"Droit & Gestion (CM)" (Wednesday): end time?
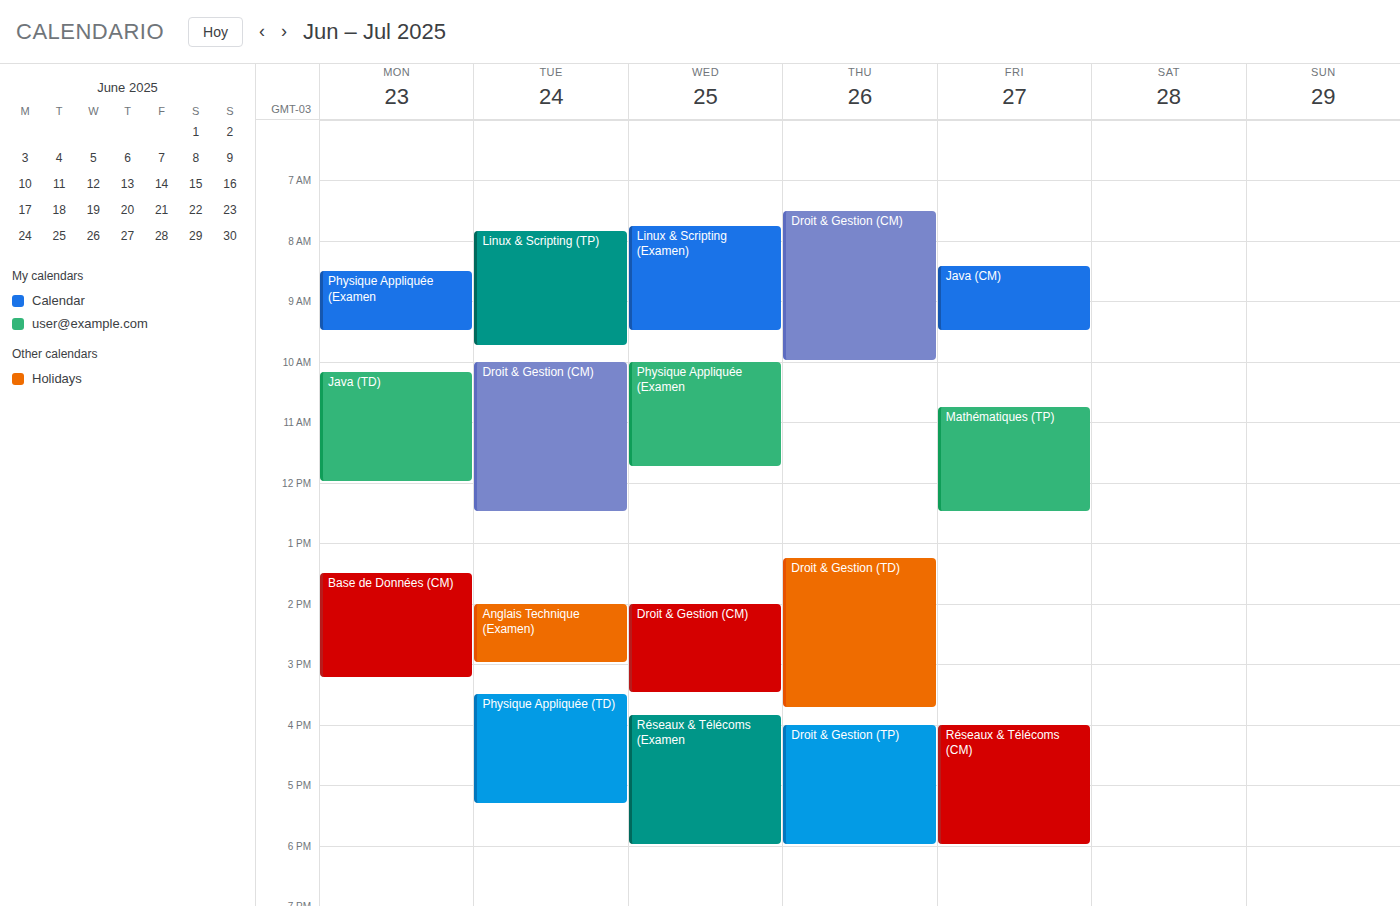
3:30 PM